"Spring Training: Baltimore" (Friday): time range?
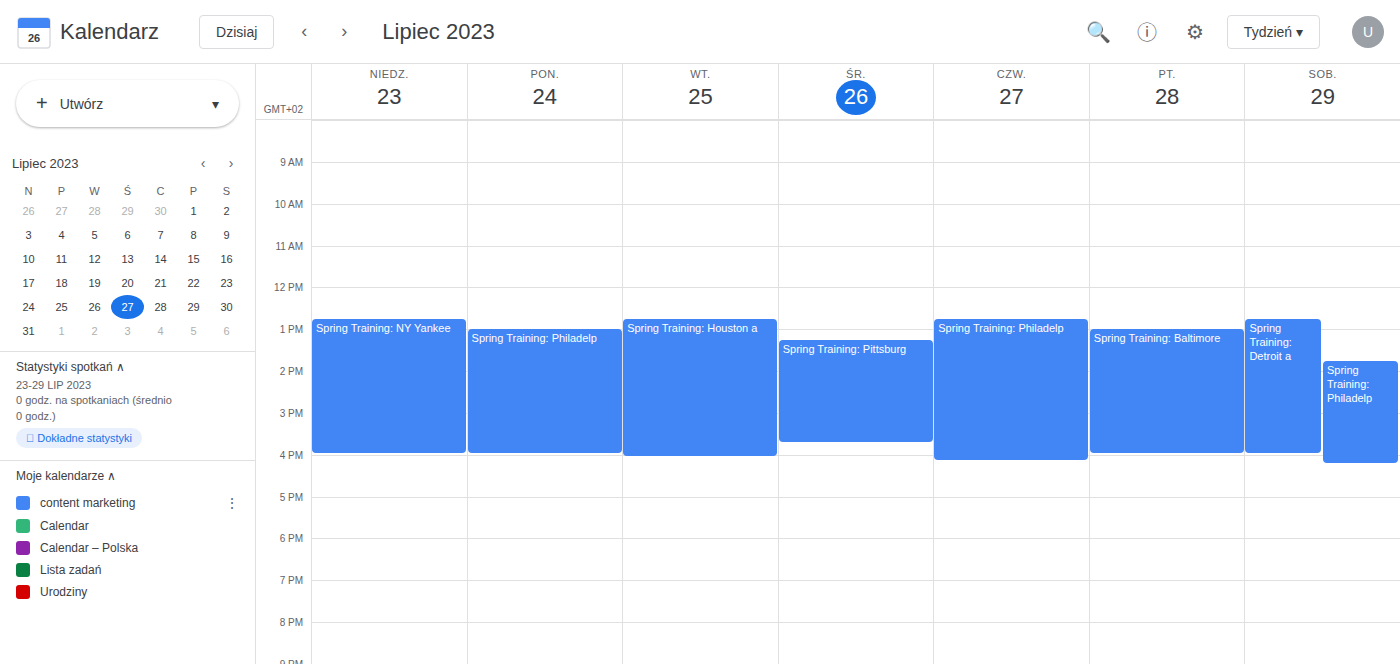
13:00 to 16:00